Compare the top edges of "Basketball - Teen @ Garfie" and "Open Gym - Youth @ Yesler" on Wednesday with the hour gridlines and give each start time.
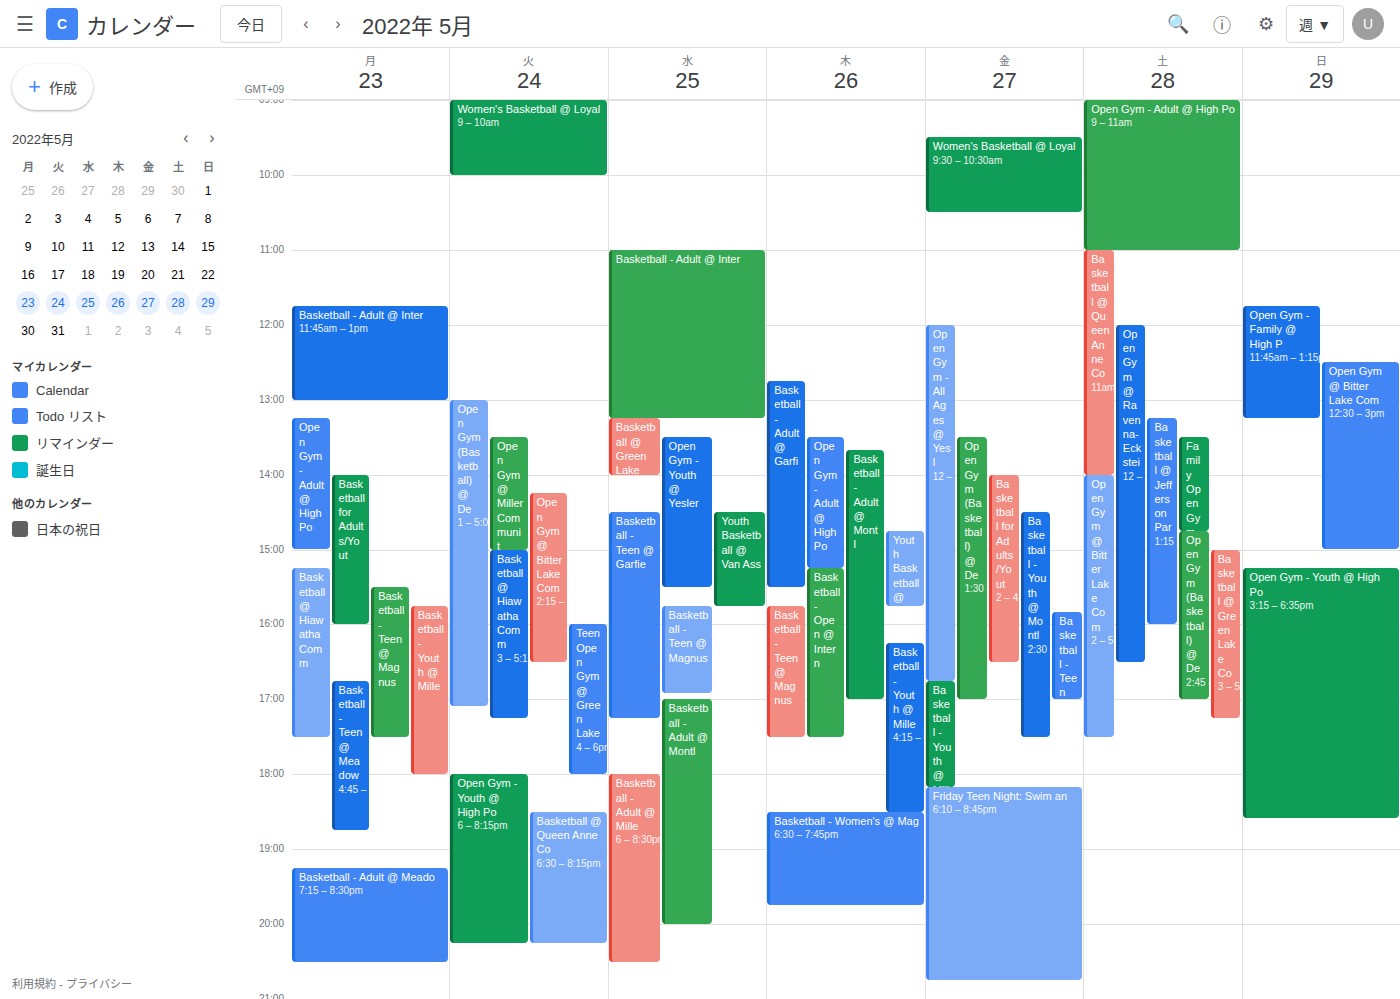
"Basketball - Teen @ Garfie": 2:30 PM, halfway between the 2 PM and 3 PM lines. "Open Gym - Youth @ Yesler": 1:30 PM, halfway between the 1 PM and 2 PM lines.